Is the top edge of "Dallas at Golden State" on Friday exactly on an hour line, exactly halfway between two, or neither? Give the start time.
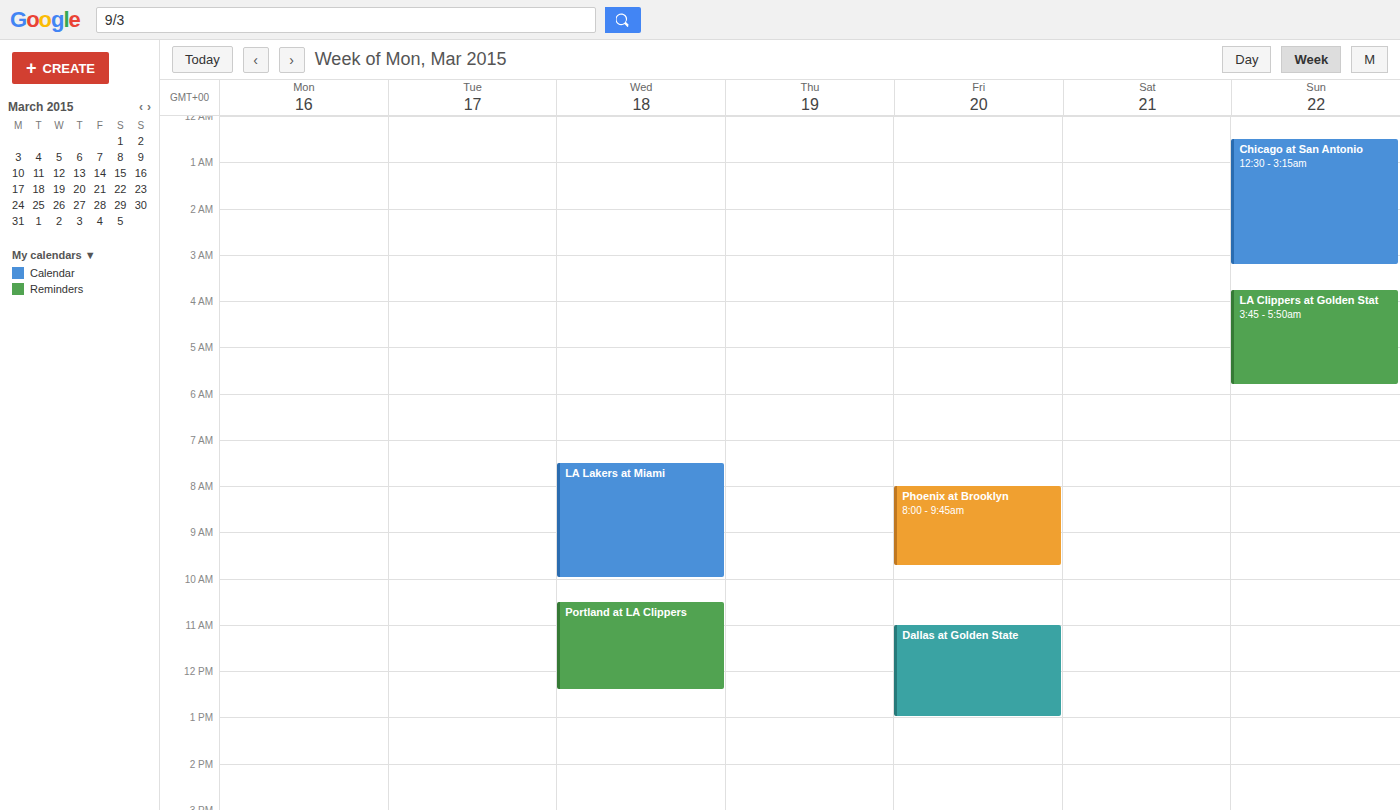
11:00 AM -- exactly on the 11 AM line.